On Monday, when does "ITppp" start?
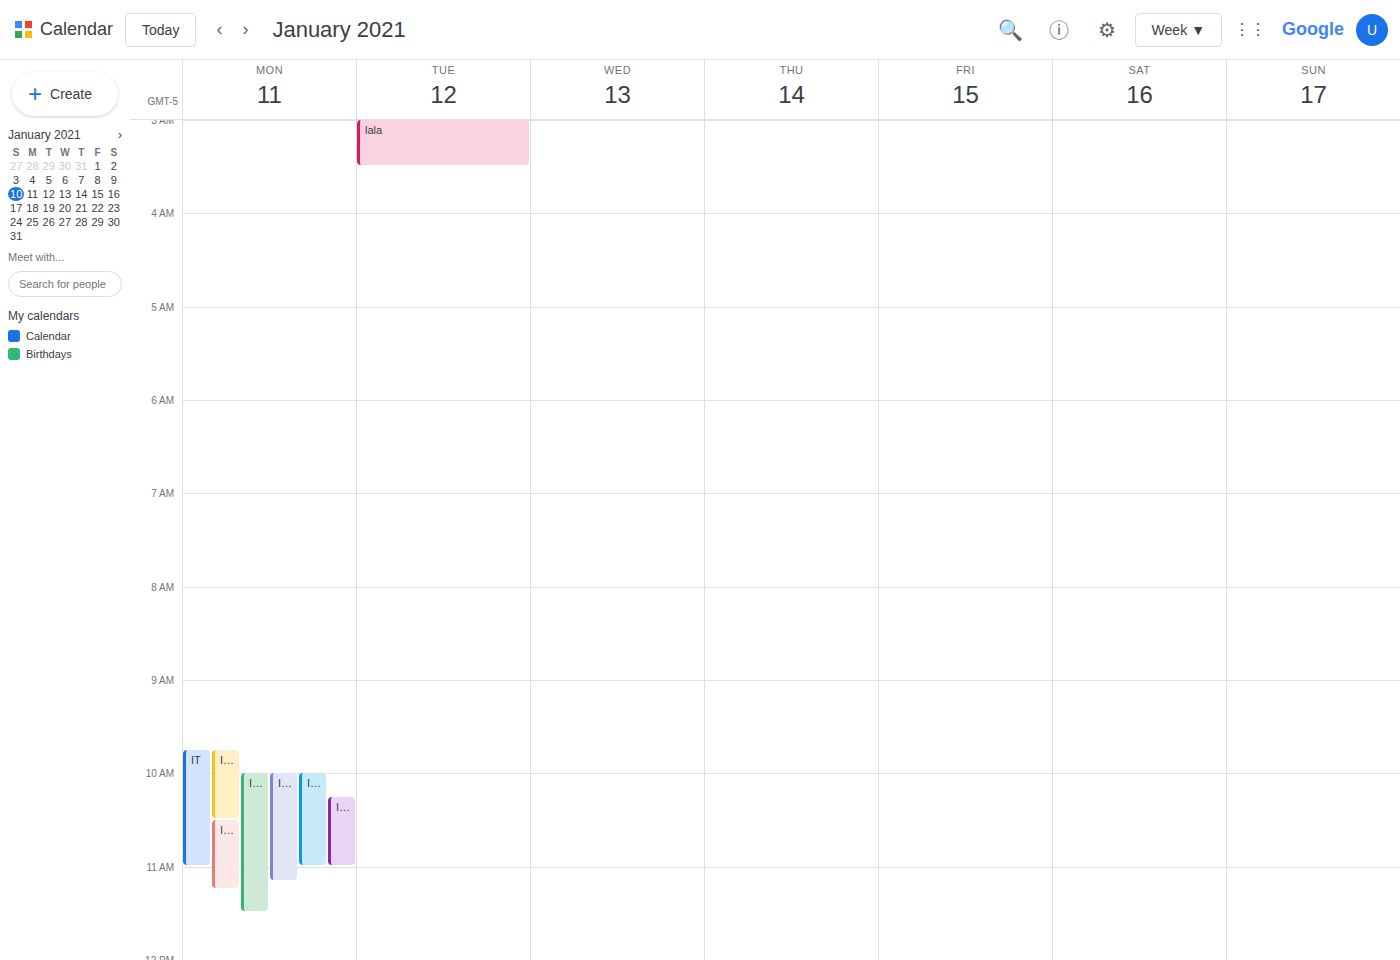
10:00